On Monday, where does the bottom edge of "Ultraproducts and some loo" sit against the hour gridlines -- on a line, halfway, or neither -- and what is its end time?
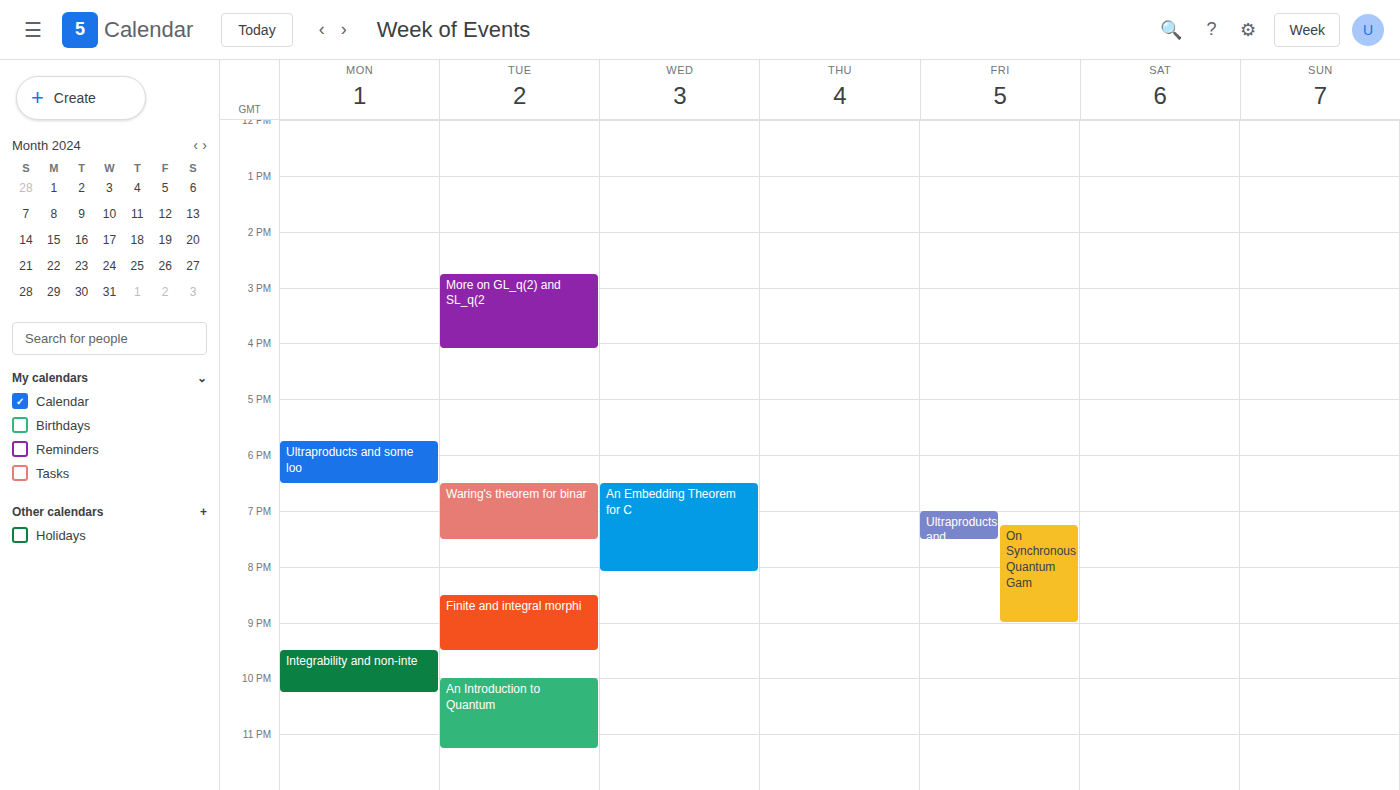
6:30 PM -- halfway between the 6 PM and 7 PM lines.